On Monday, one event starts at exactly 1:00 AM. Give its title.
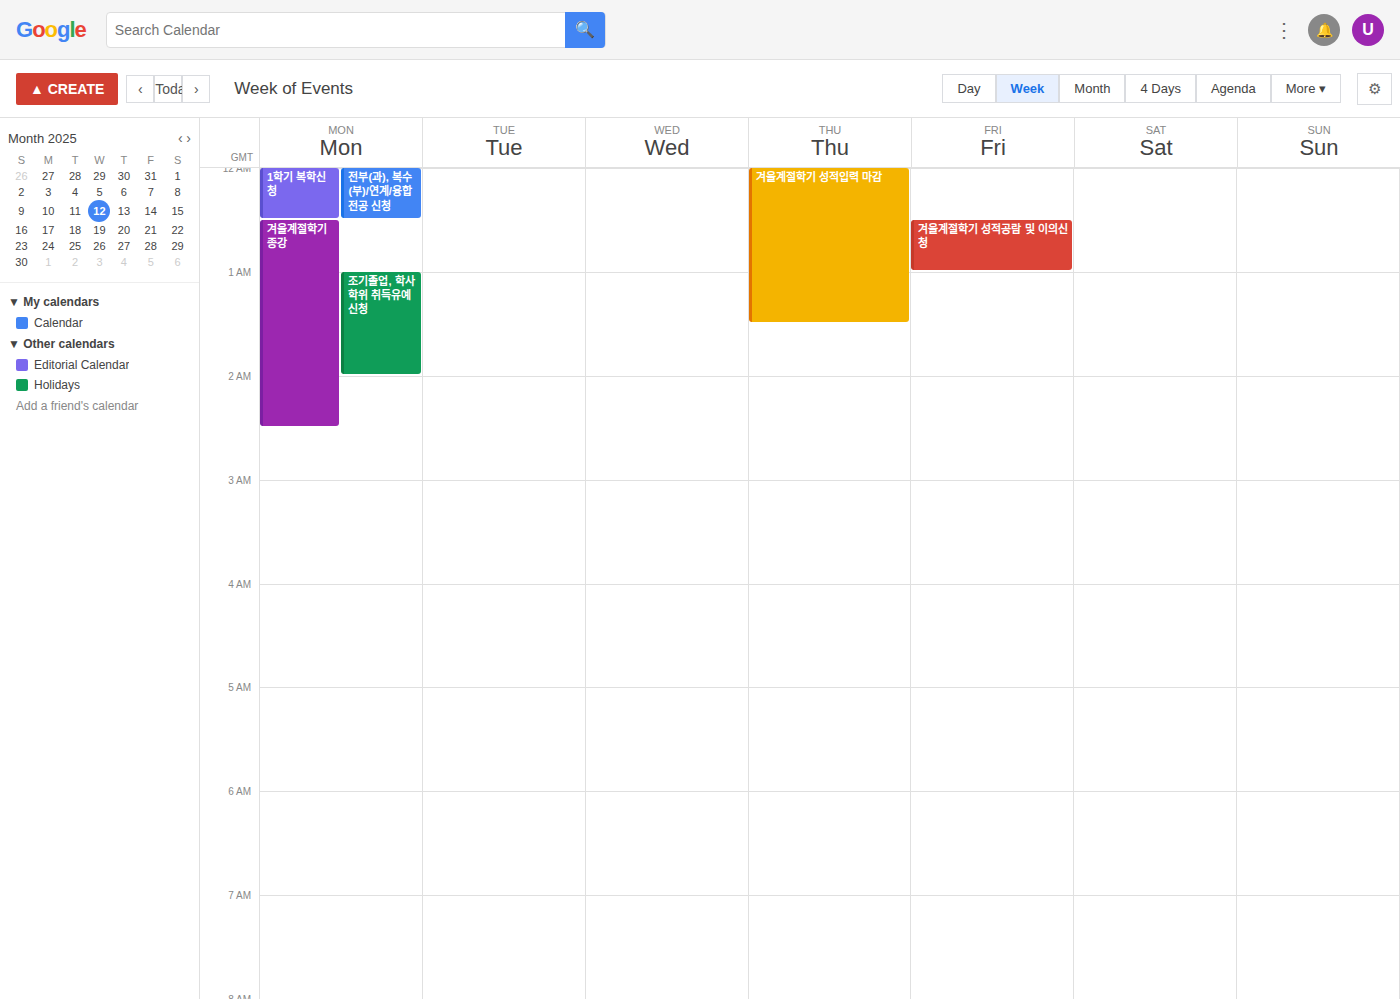
"조기졸업, 학사학위 취득유예 신청"